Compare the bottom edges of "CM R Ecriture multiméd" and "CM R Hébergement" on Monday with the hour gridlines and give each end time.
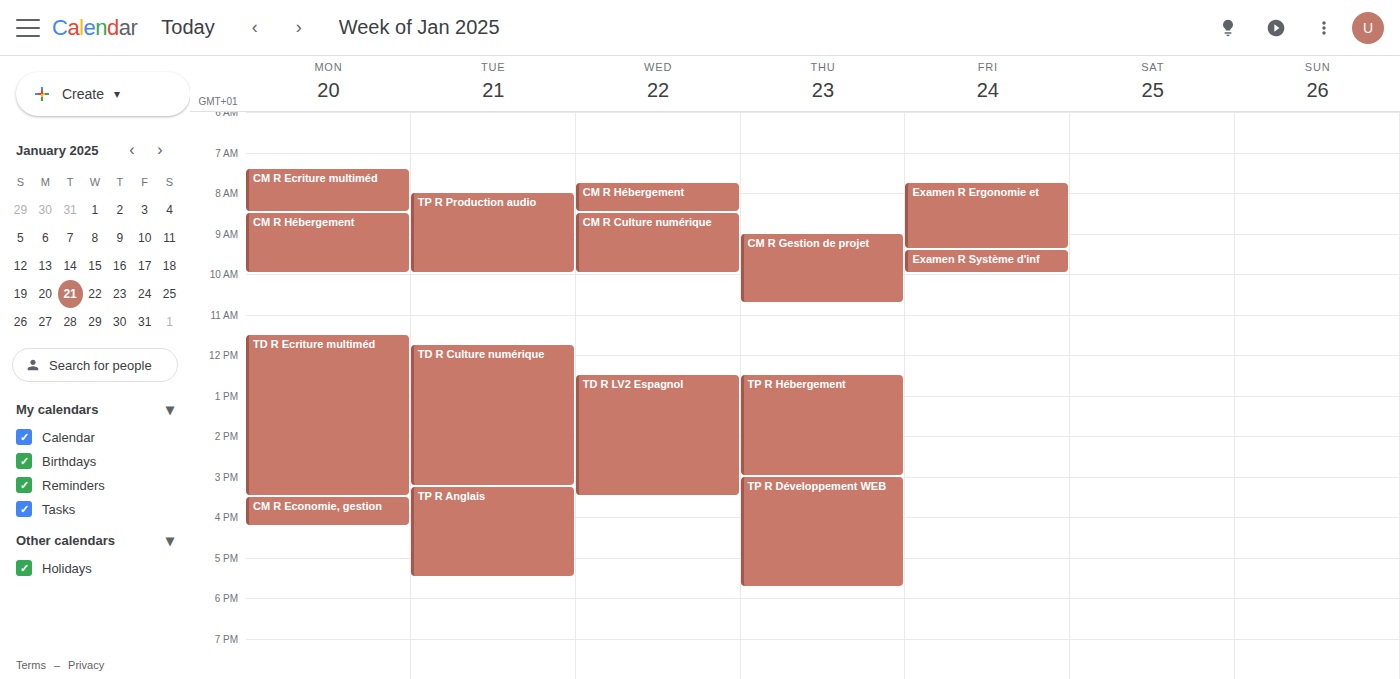
"CM R Ecriture multiméd": 8:30 AM, halfway between the 8 AM and 9 AM lines. "CM R Hébergement": 10:00 AM, exactly on the 10 AM line.